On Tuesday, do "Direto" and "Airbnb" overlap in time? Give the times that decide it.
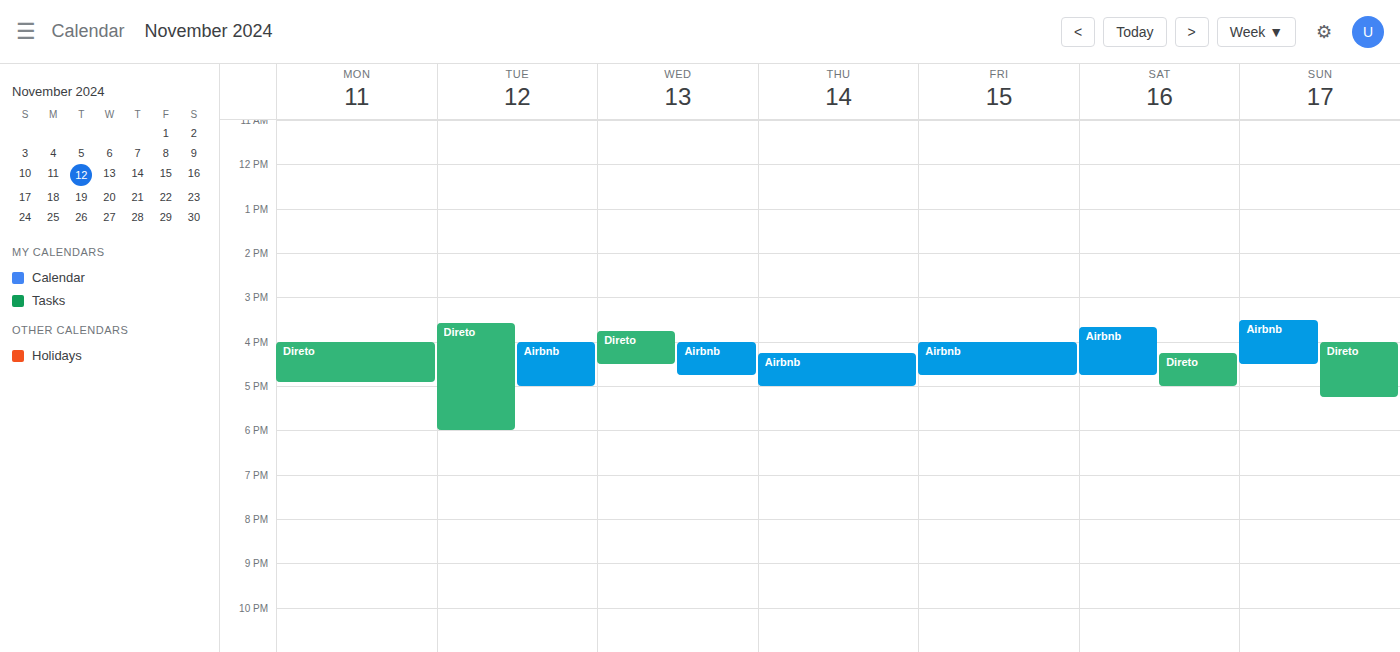
"Airbnb" runs 4:00 PM to 5:00 PM, inside "Direto" -- they overlap.